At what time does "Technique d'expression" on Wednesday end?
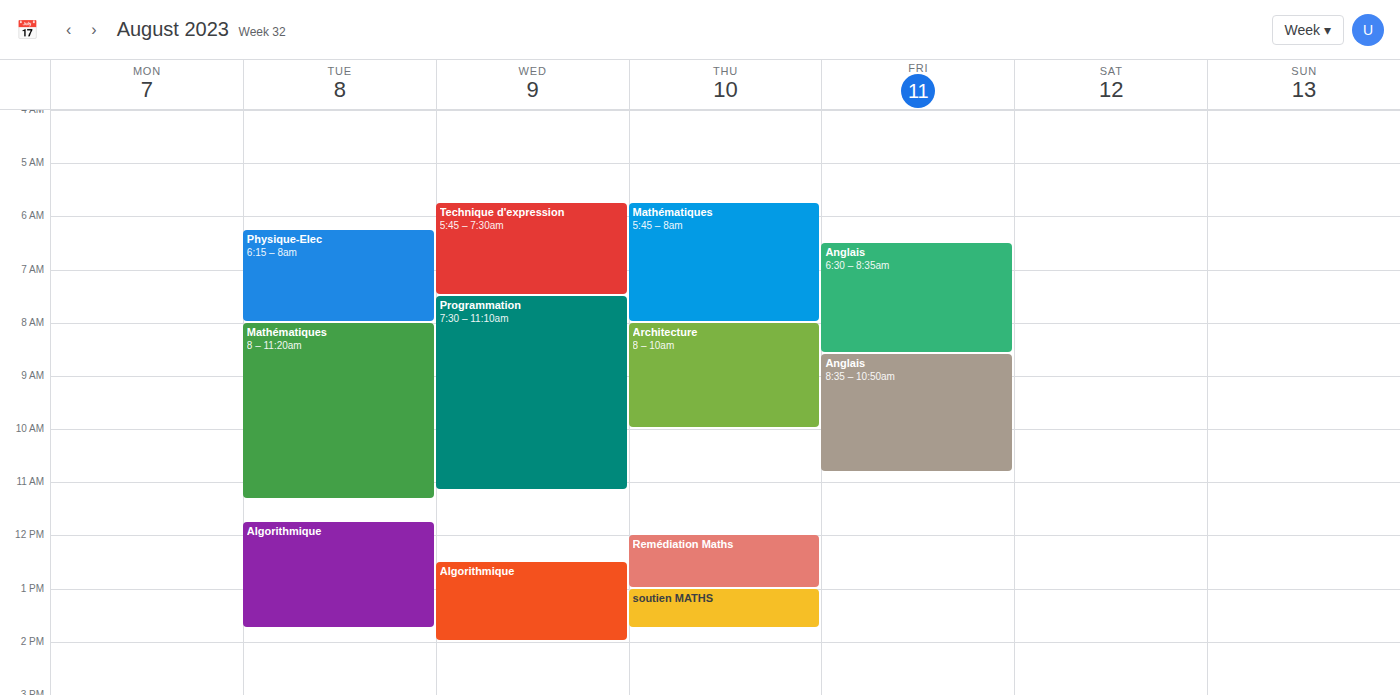
7:30 AM